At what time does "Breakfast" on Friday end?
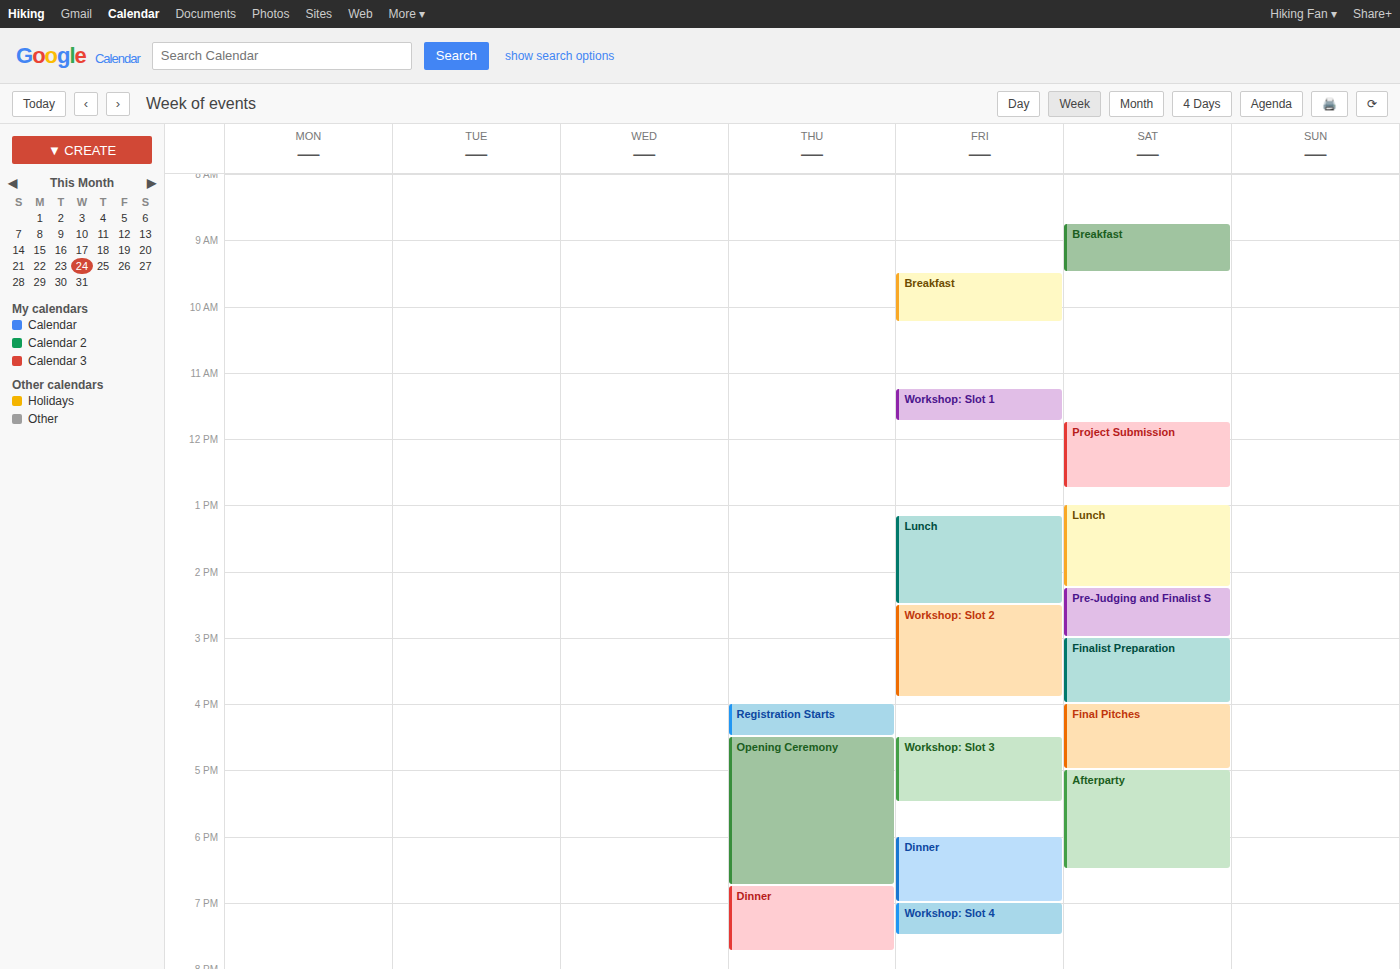
10:15 AM